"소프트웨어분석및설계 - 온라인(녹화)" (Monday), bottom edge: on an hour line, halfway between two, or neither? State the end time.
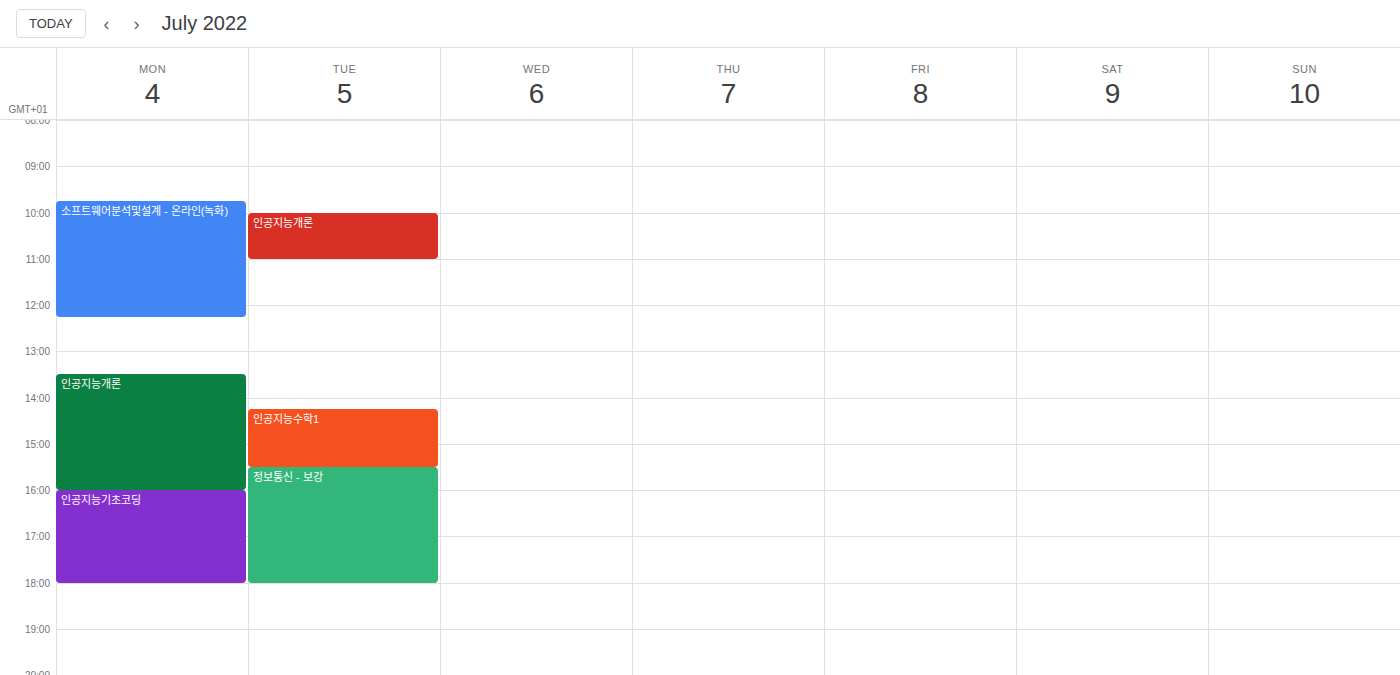
12:15 PM -- neither: a quarter of the way from the 12 PM line to the 1 PM line.